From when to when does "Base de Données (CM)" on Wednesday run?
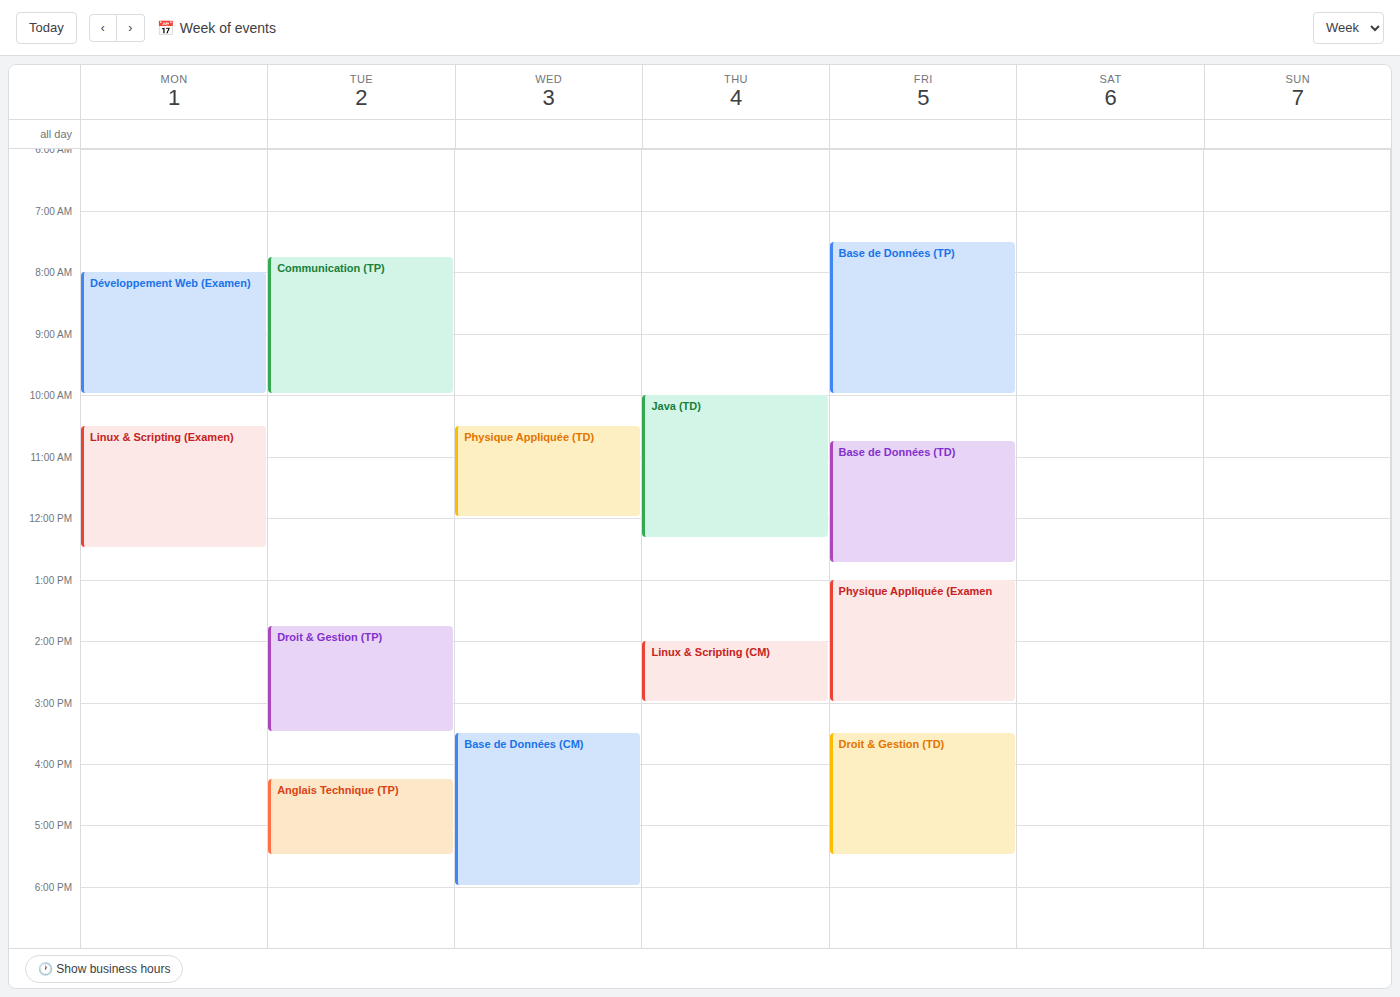
3:30 PM to 6:00 PM